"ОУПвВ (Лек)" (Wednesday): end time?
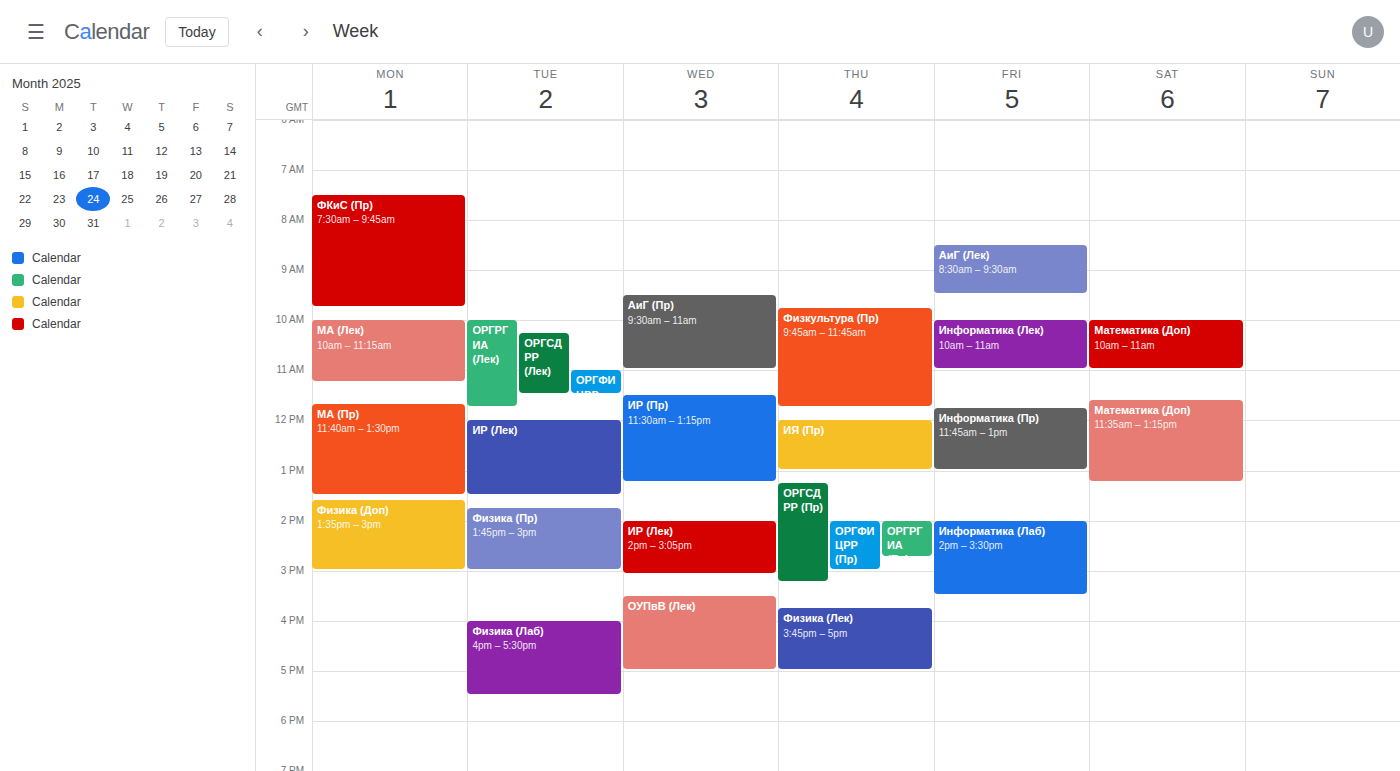
5:00 PM